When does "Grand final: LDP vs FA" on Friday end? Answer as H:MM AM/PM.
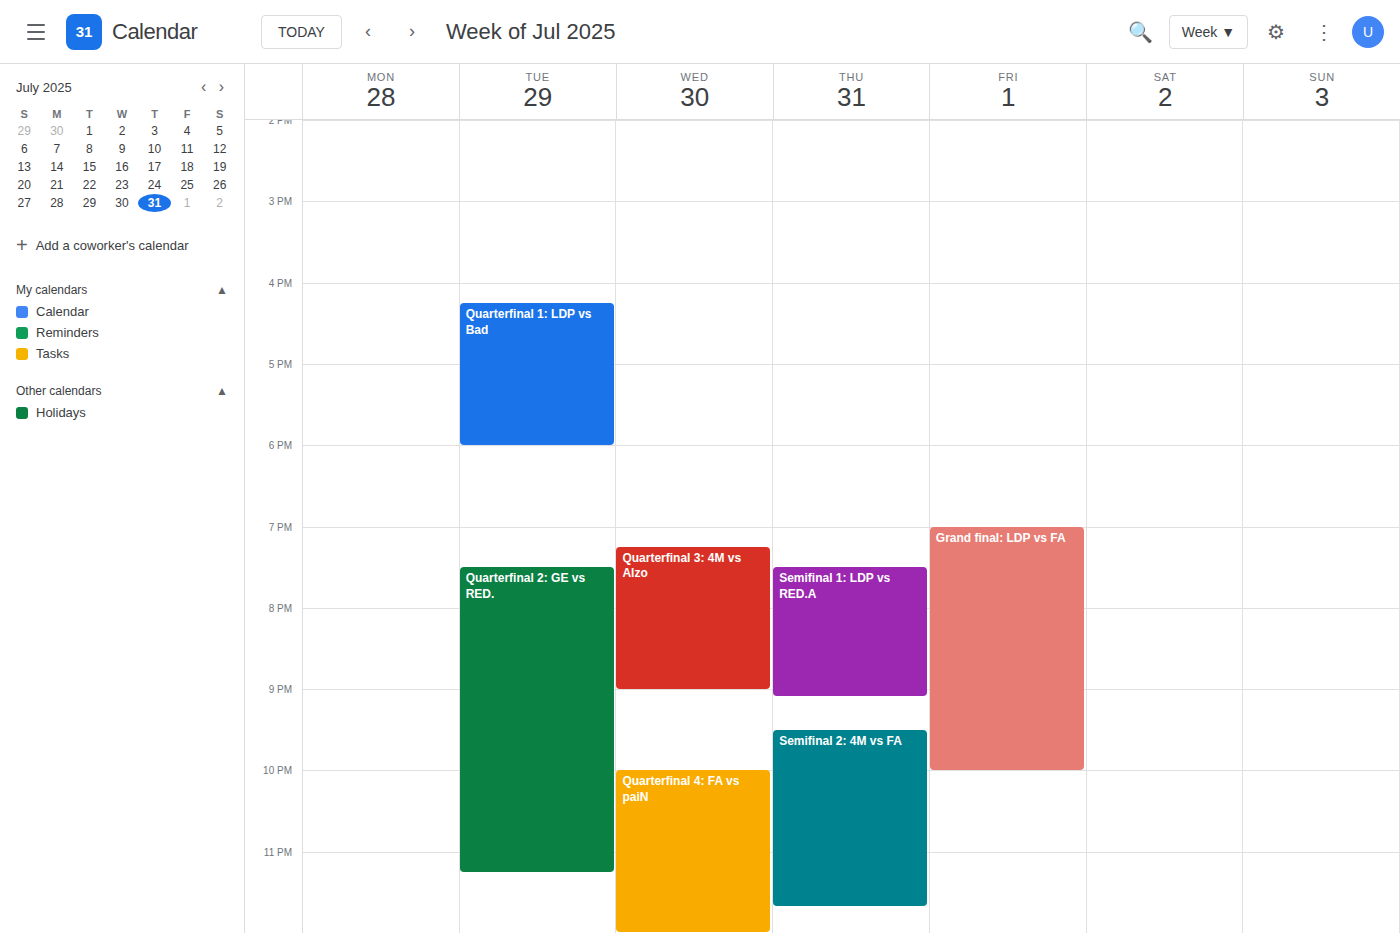
10:00 PM